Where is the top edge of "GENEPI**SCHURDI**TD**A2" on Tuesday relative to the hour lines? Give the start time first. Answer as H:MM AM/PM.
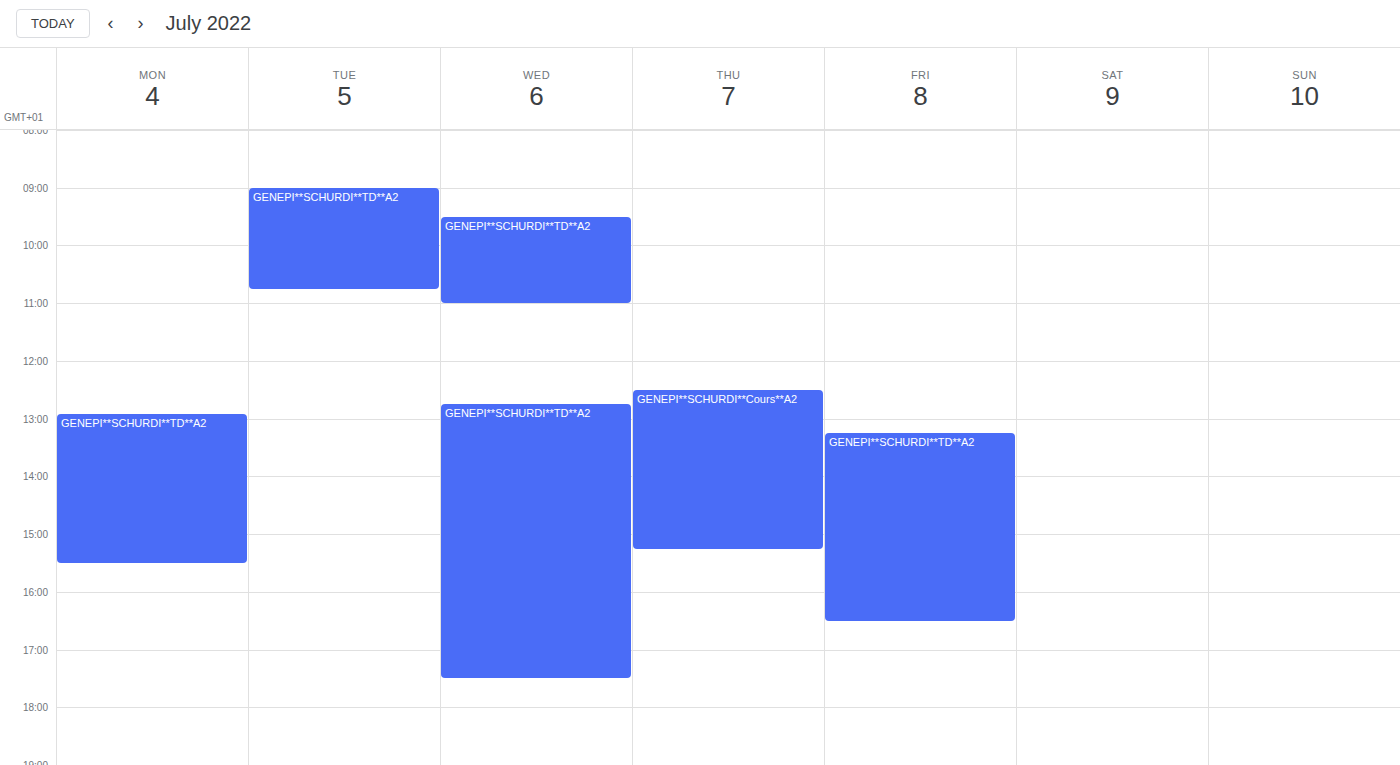
9:00 AM -- exactly on the 9 AM line.